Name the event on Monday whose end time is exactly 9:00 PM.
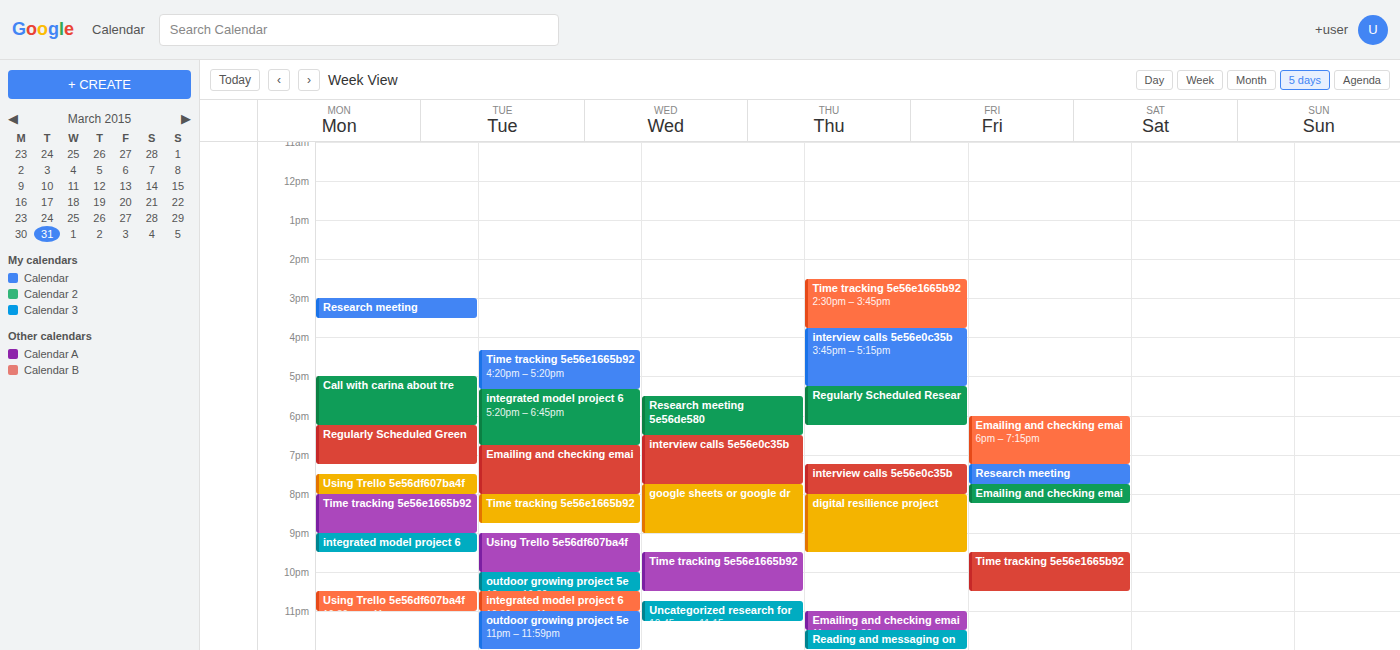
"Time tracking 5e56e1665b92"